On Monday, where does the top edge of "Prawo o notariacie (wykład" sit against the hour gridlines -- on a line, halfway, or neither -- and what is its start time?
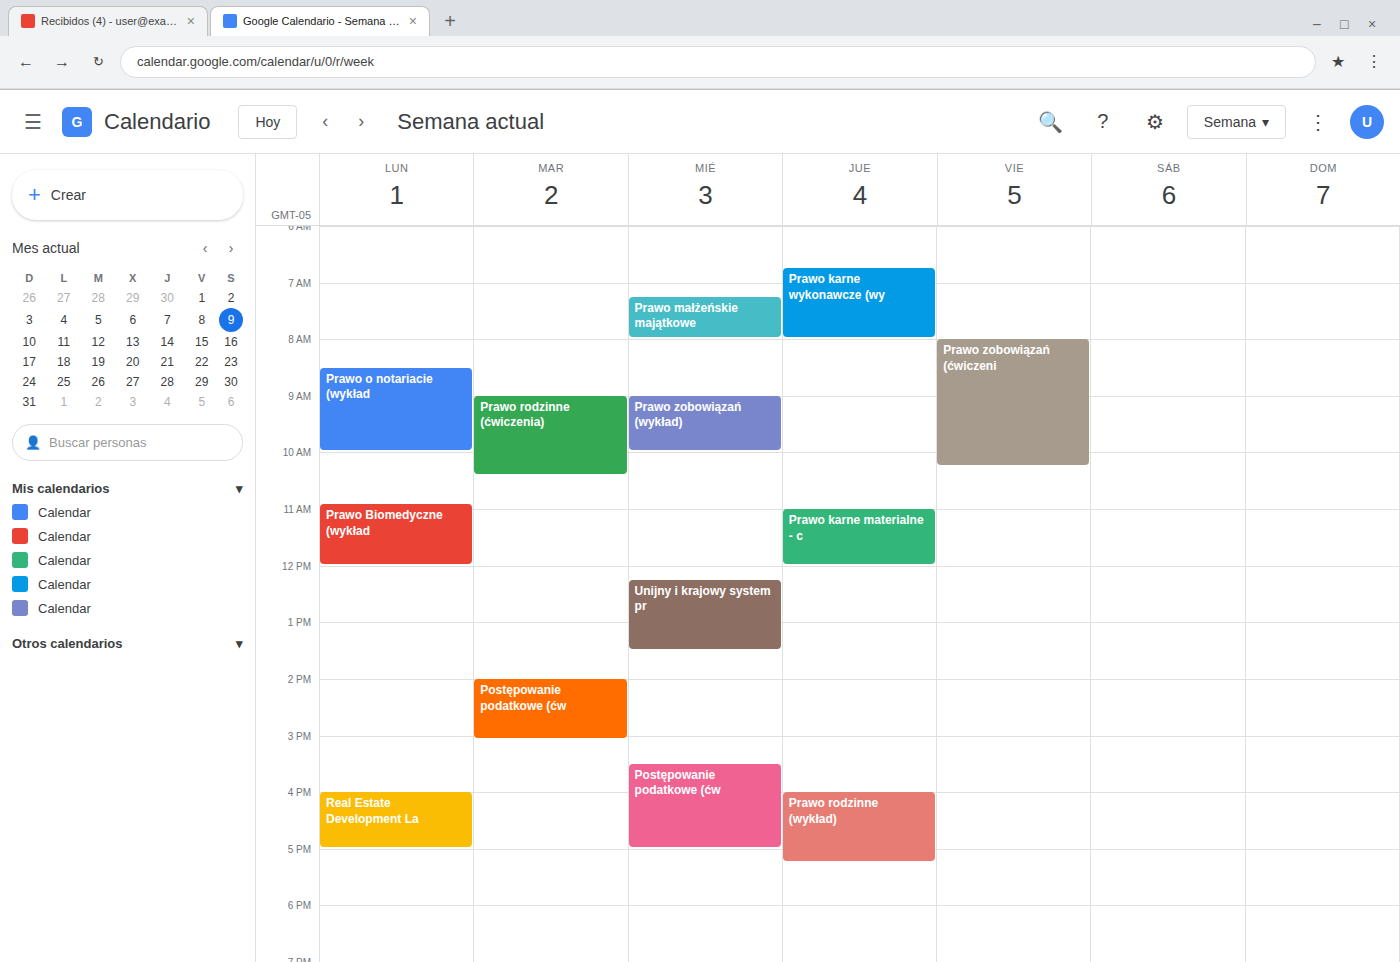
8:30 AM -- halfway between the 8 AM and 9 AM lines.